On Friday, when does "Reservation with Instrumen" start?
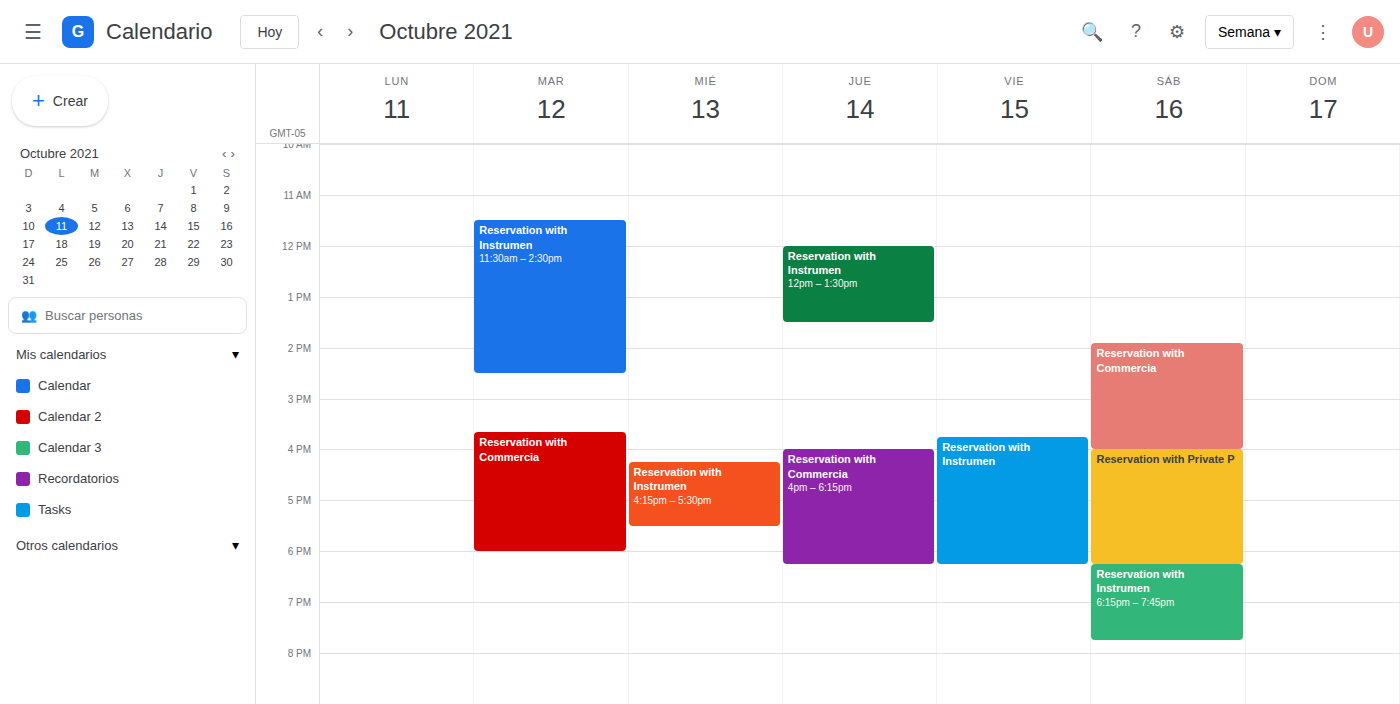
3:45 PM